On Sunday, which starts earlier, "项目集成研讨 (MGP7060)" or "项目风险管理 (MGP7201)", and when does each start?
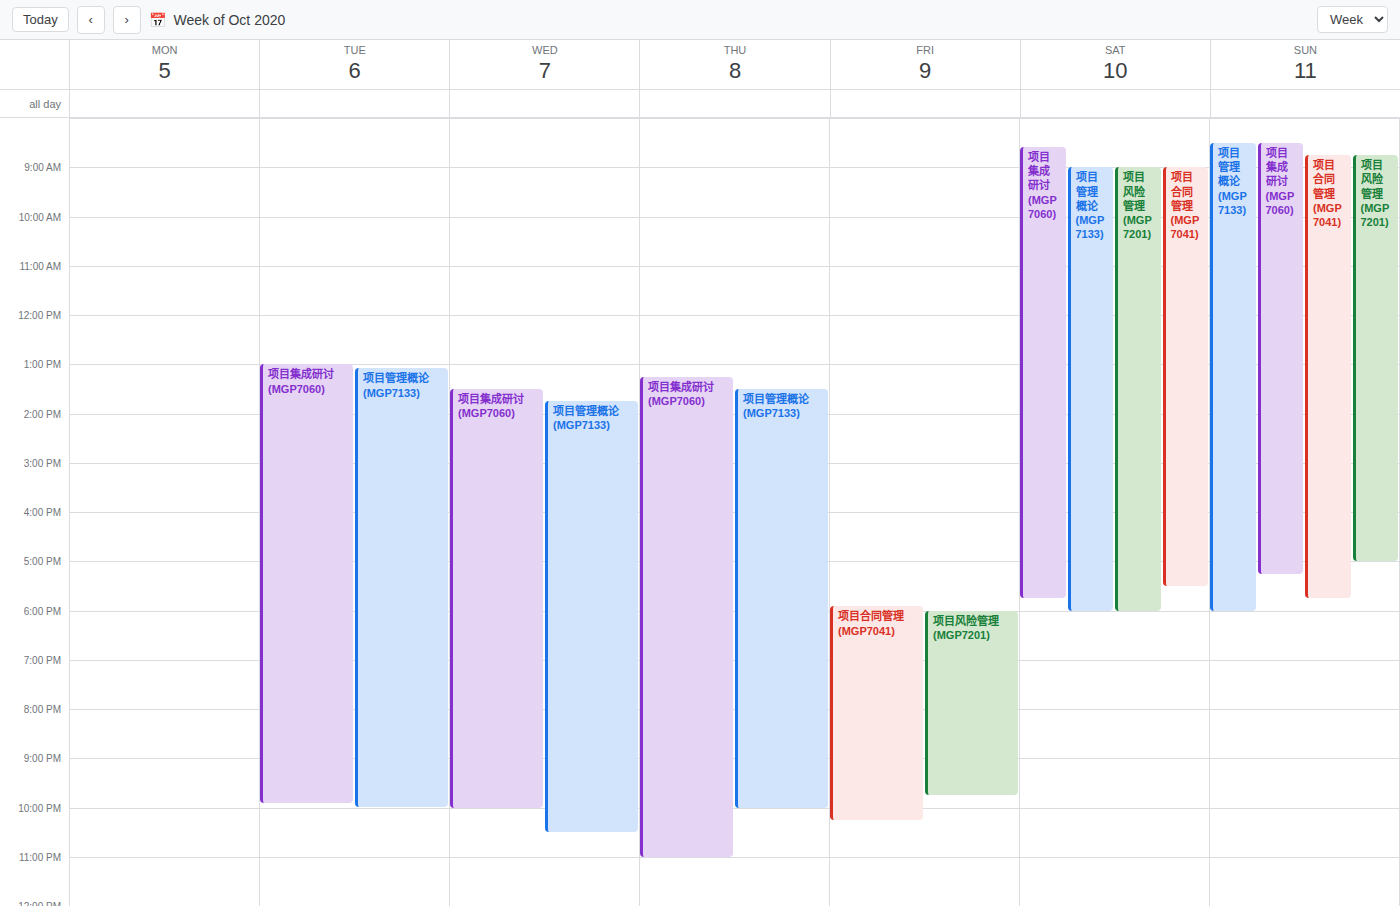
"项目集成研讨 (MGP7060)" 8:30 AM; "项目风险管理 (MGP7201)" 8:45 AM.